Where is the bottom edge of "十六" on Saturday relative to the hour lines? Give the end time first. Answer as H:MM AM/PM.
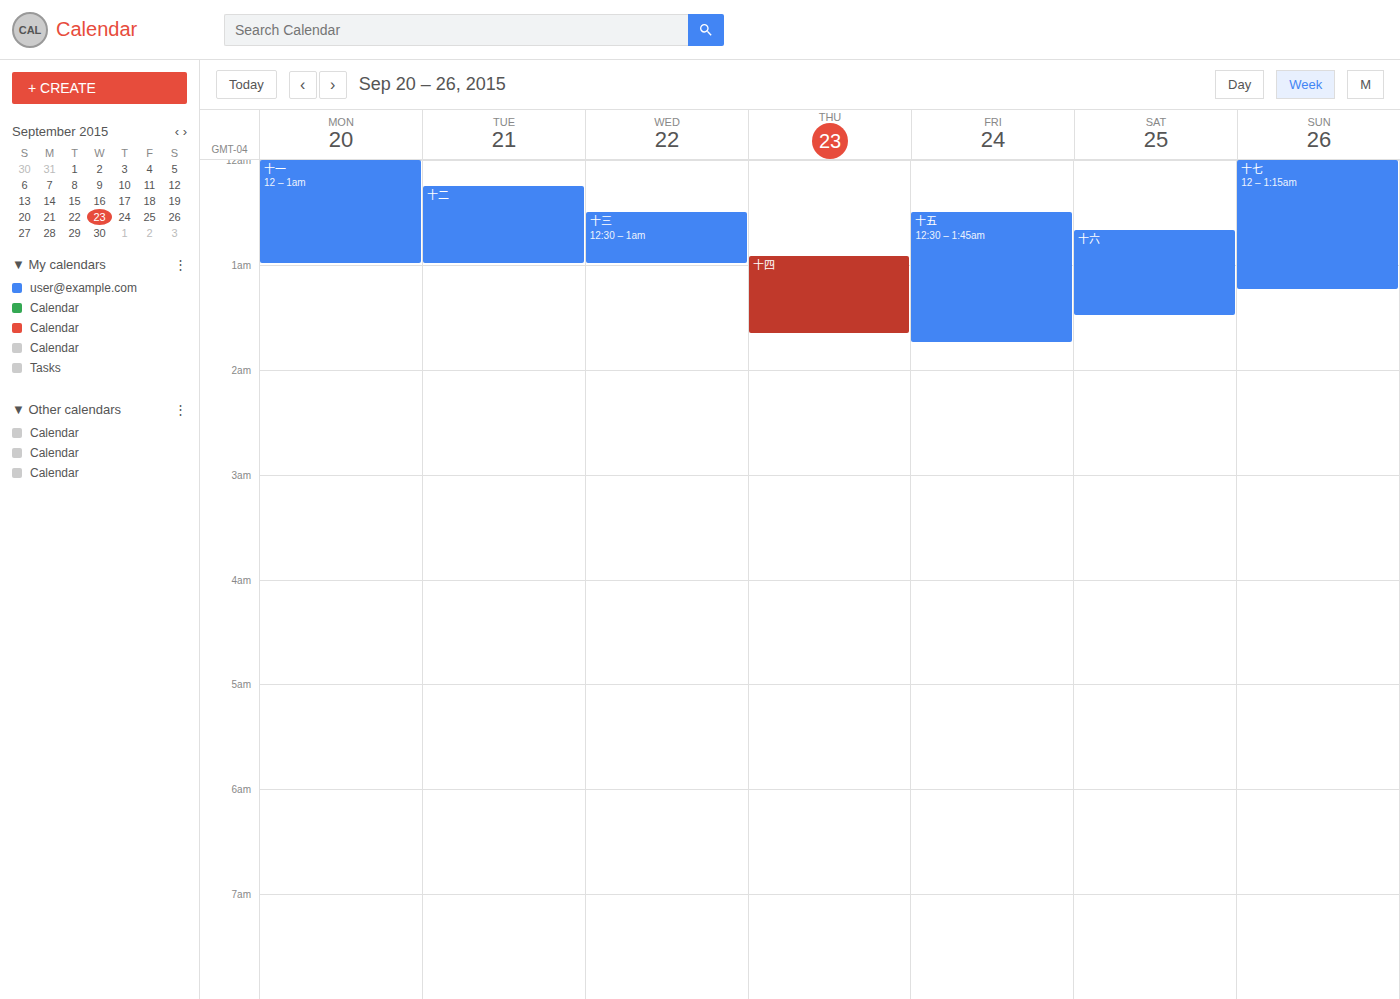
1:30 AM -- halfway between the 1 AM and 2 AM lines.